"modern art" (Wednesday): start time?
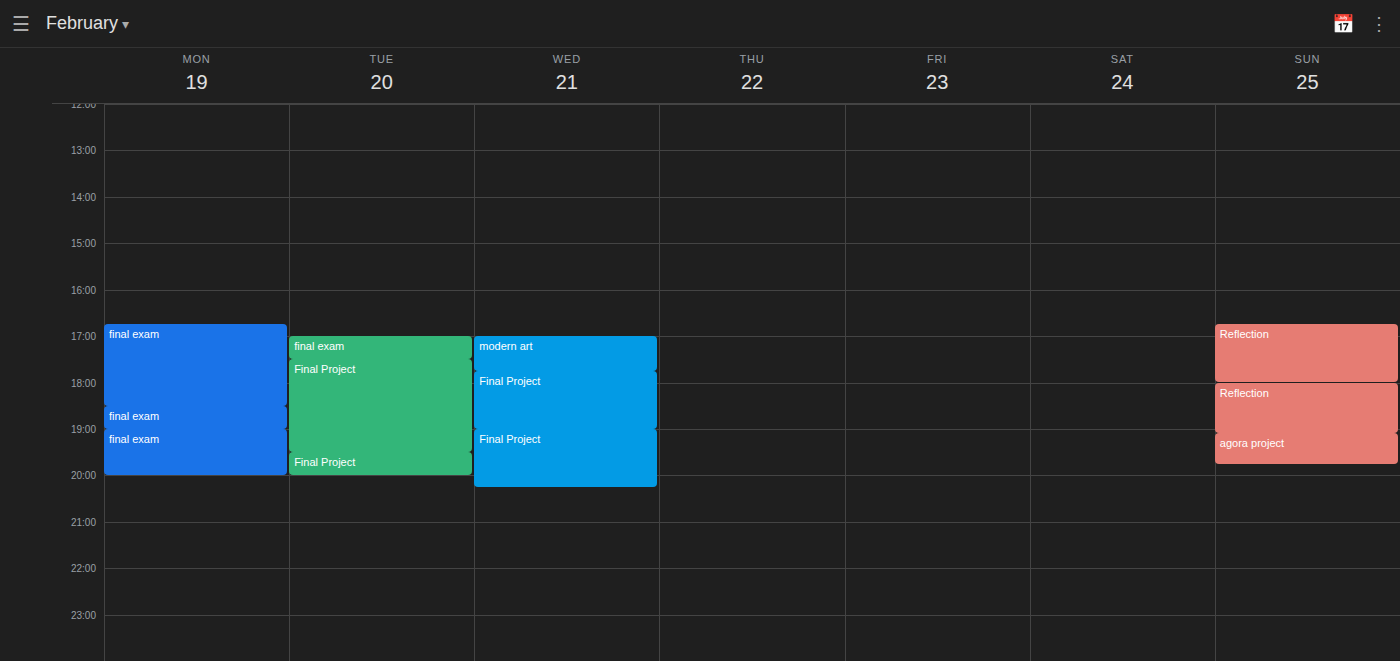
5:00 PM